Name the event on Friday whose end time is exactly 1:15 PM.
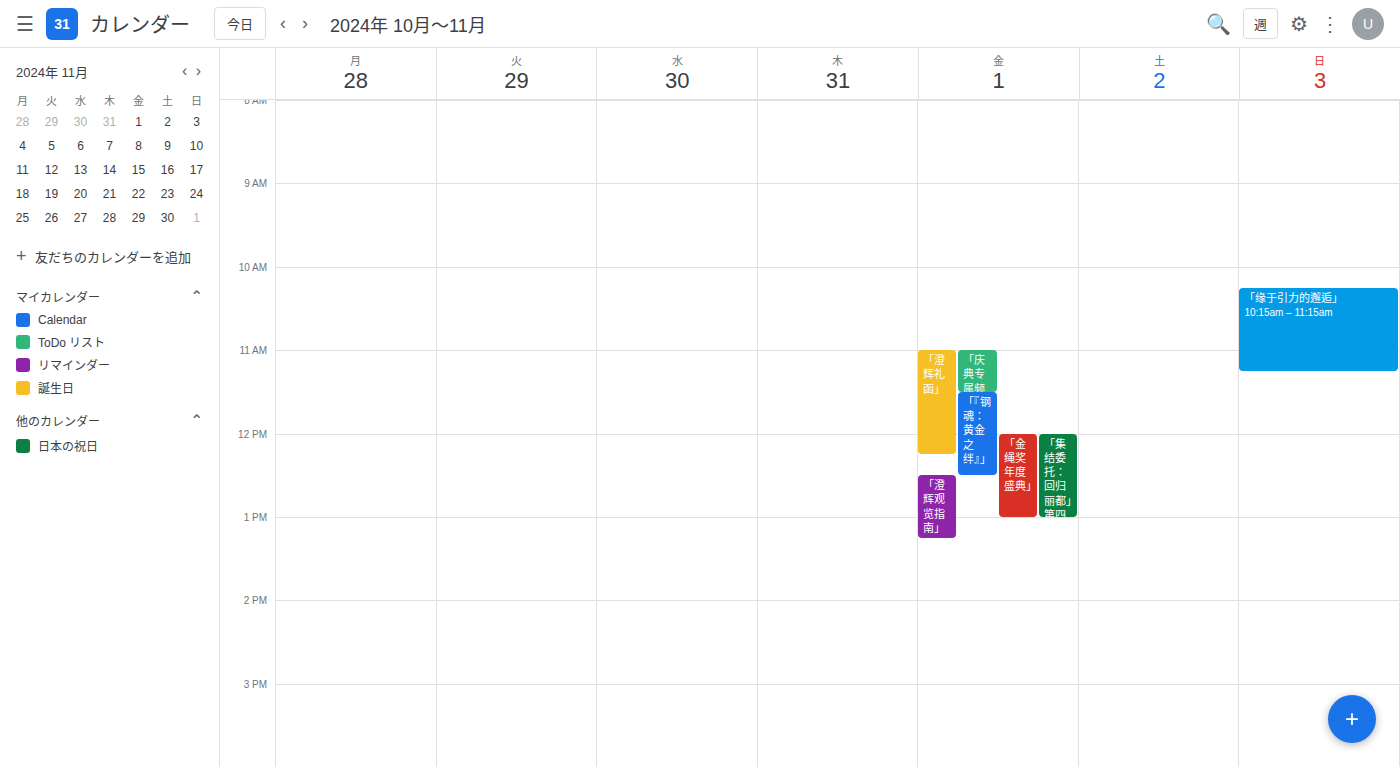
"「澄辉观览指南」"